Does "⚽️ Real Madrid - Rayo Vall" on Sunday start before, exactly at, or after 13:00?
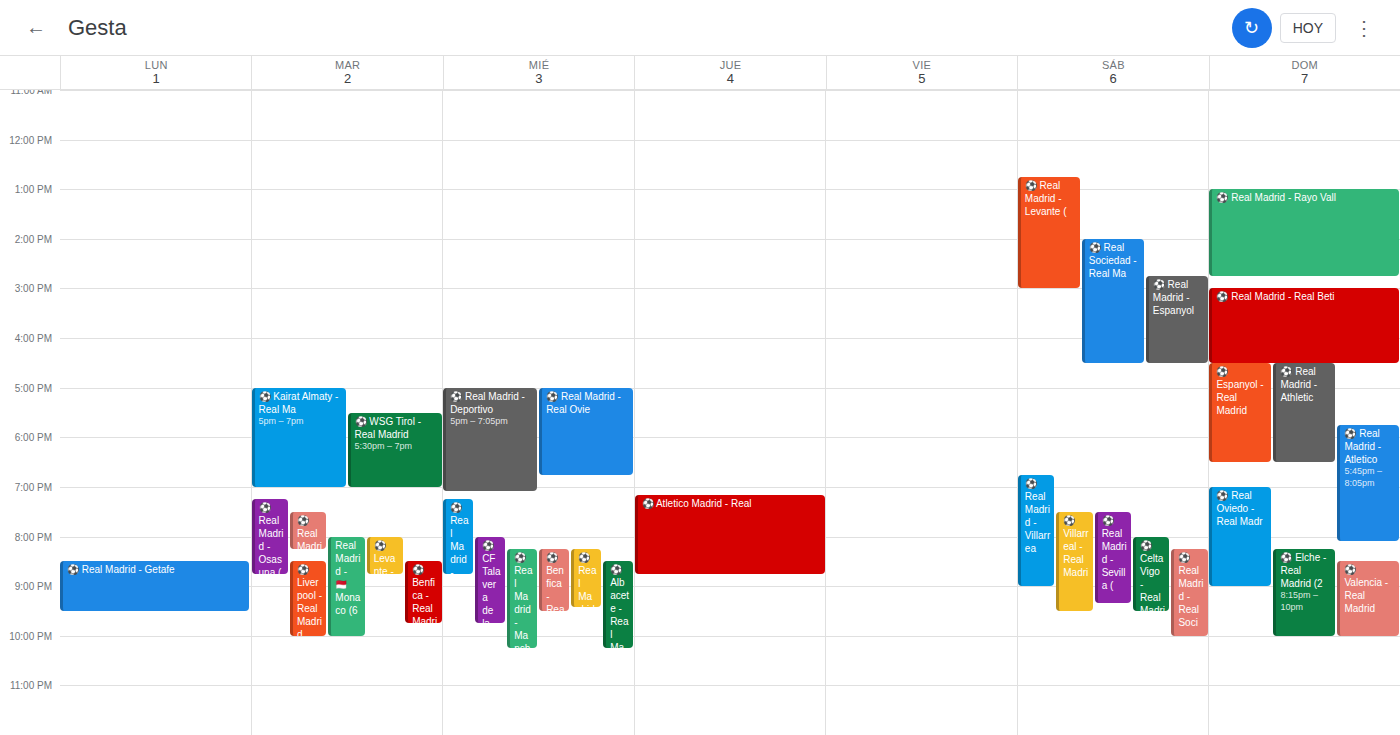
13:00 -- exactly at 13:00, on the 13:00 line.